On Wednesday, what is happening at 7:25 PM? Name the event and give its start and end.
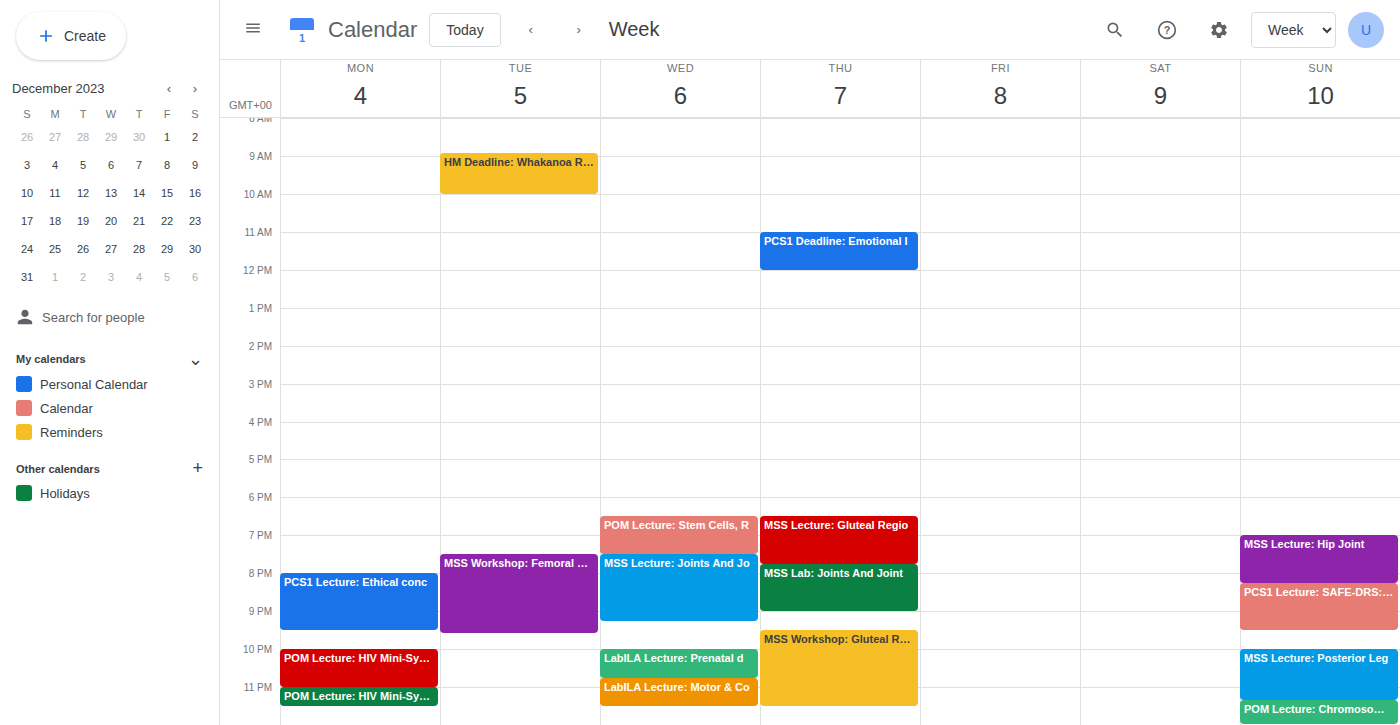
"POM Lecture: Stem Cells, R", 6:30 PM to 7:30 PM